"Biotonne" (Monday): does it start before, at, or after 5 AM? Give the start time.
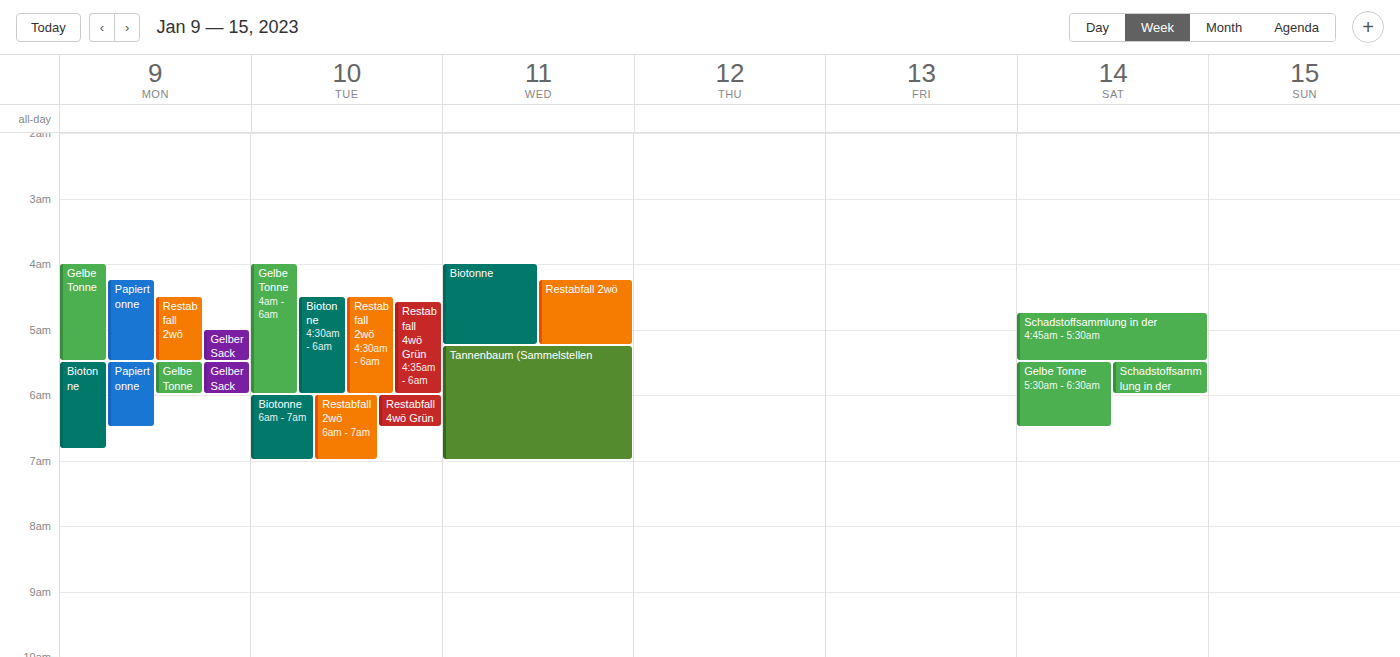
5:30 AM -- after 5 AM, 30 minutes below the 5 AM line.